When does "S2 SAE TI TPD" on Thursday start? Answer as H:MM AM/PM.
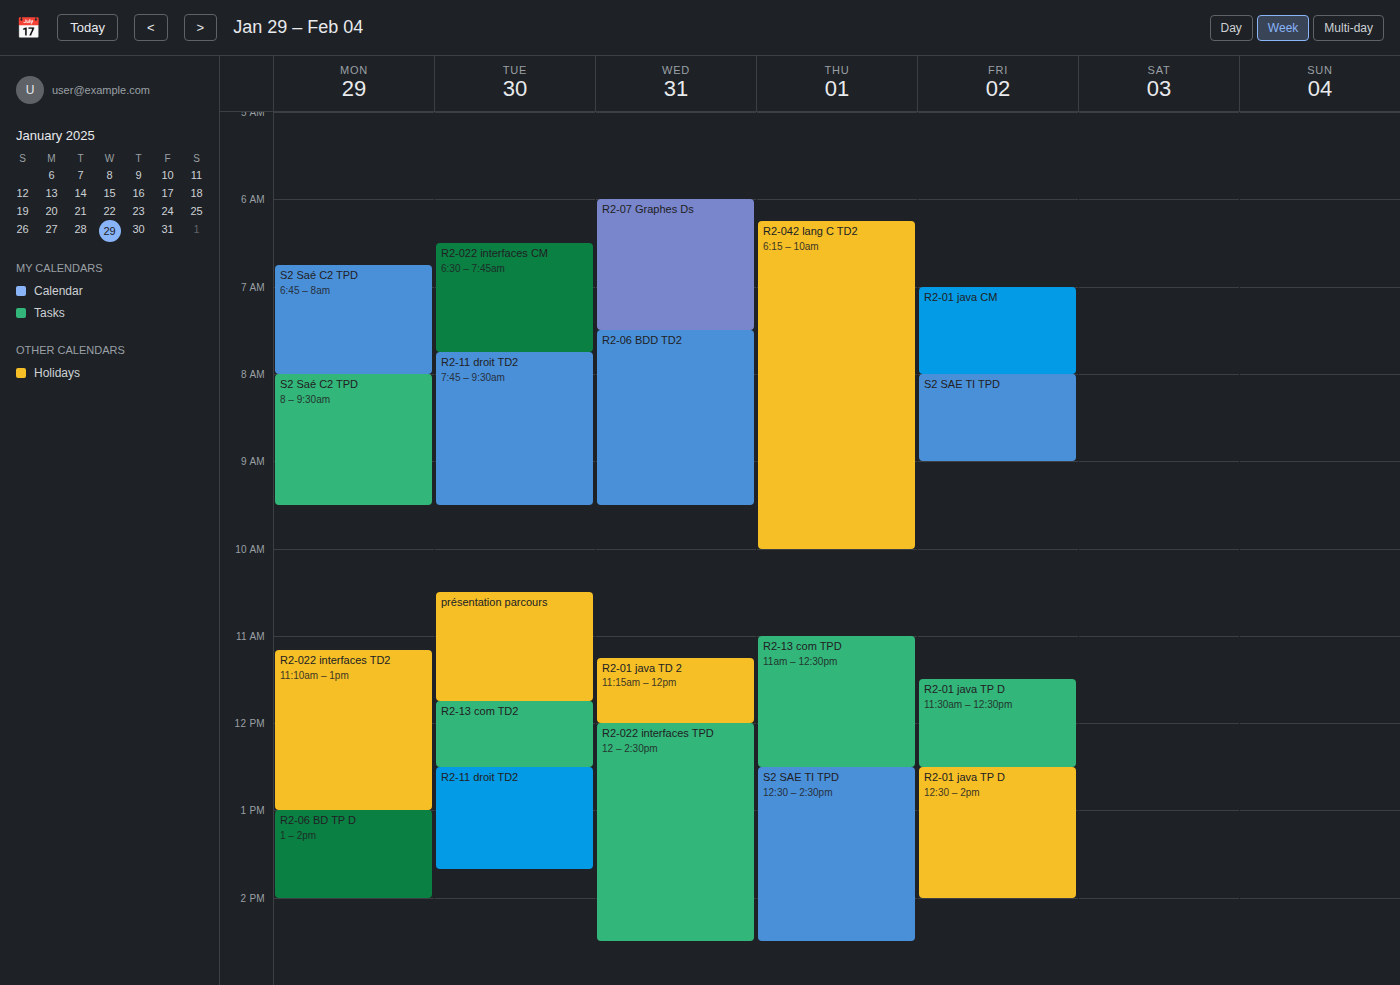
12:30 PM